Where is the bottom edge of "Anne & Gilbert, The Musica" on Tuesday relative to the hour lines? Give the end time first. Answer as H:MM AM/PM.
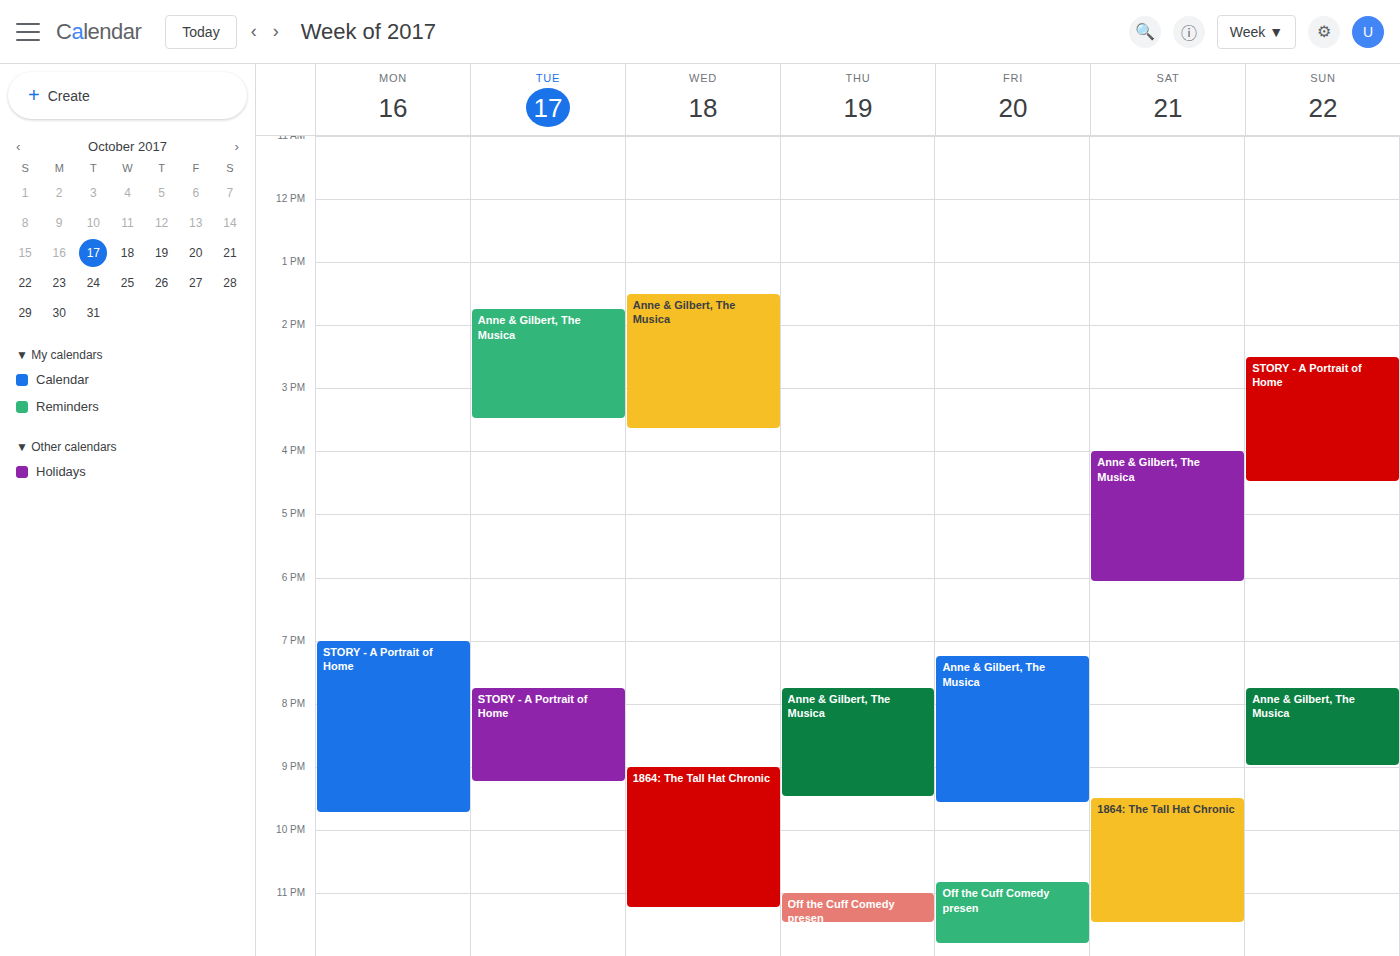
3:30 PM -- halfway between the 3 PM and 4 PM lines.